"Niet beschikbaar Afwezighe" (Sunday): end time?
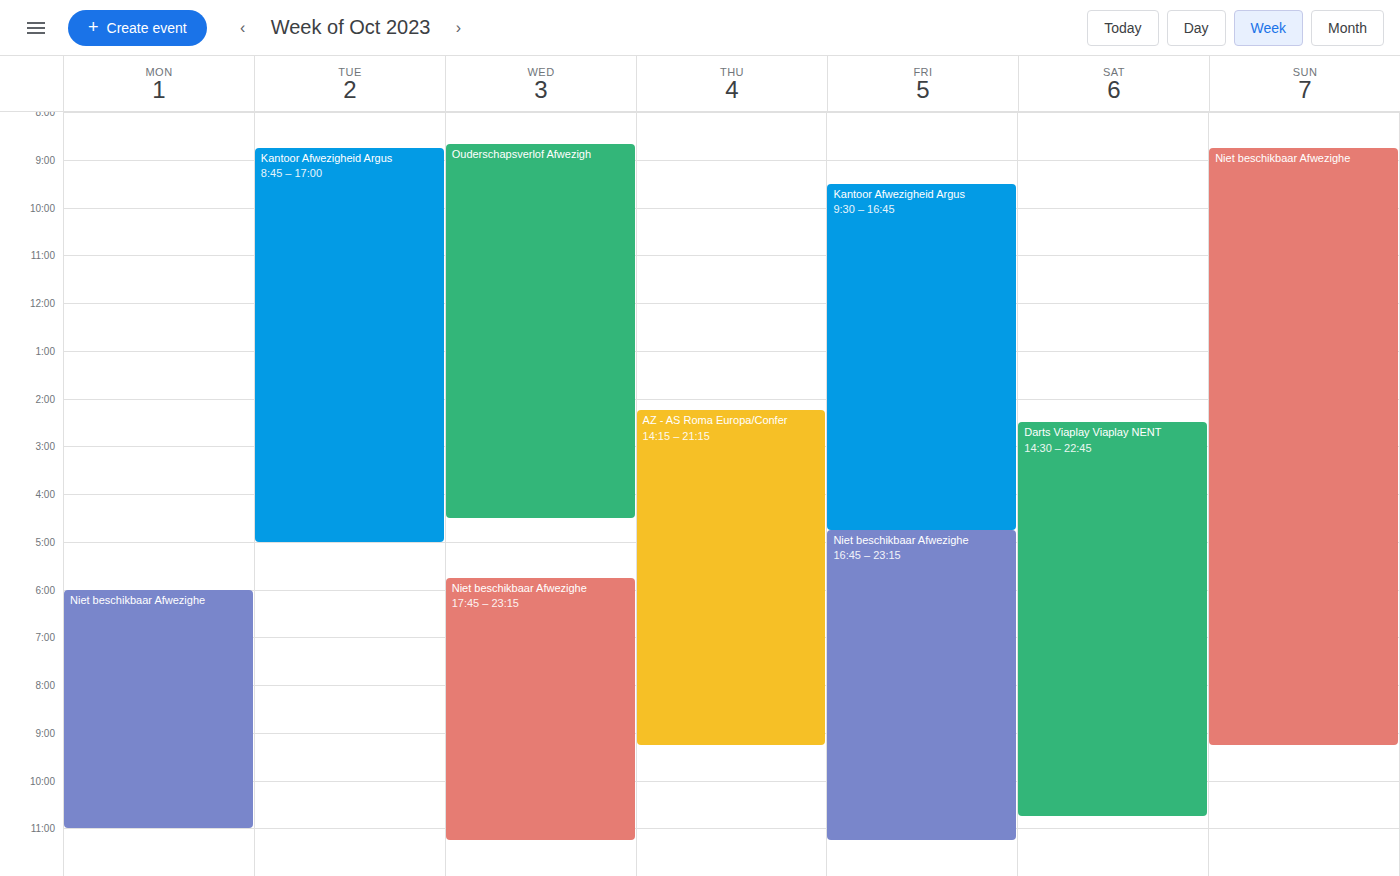
9:15 PM